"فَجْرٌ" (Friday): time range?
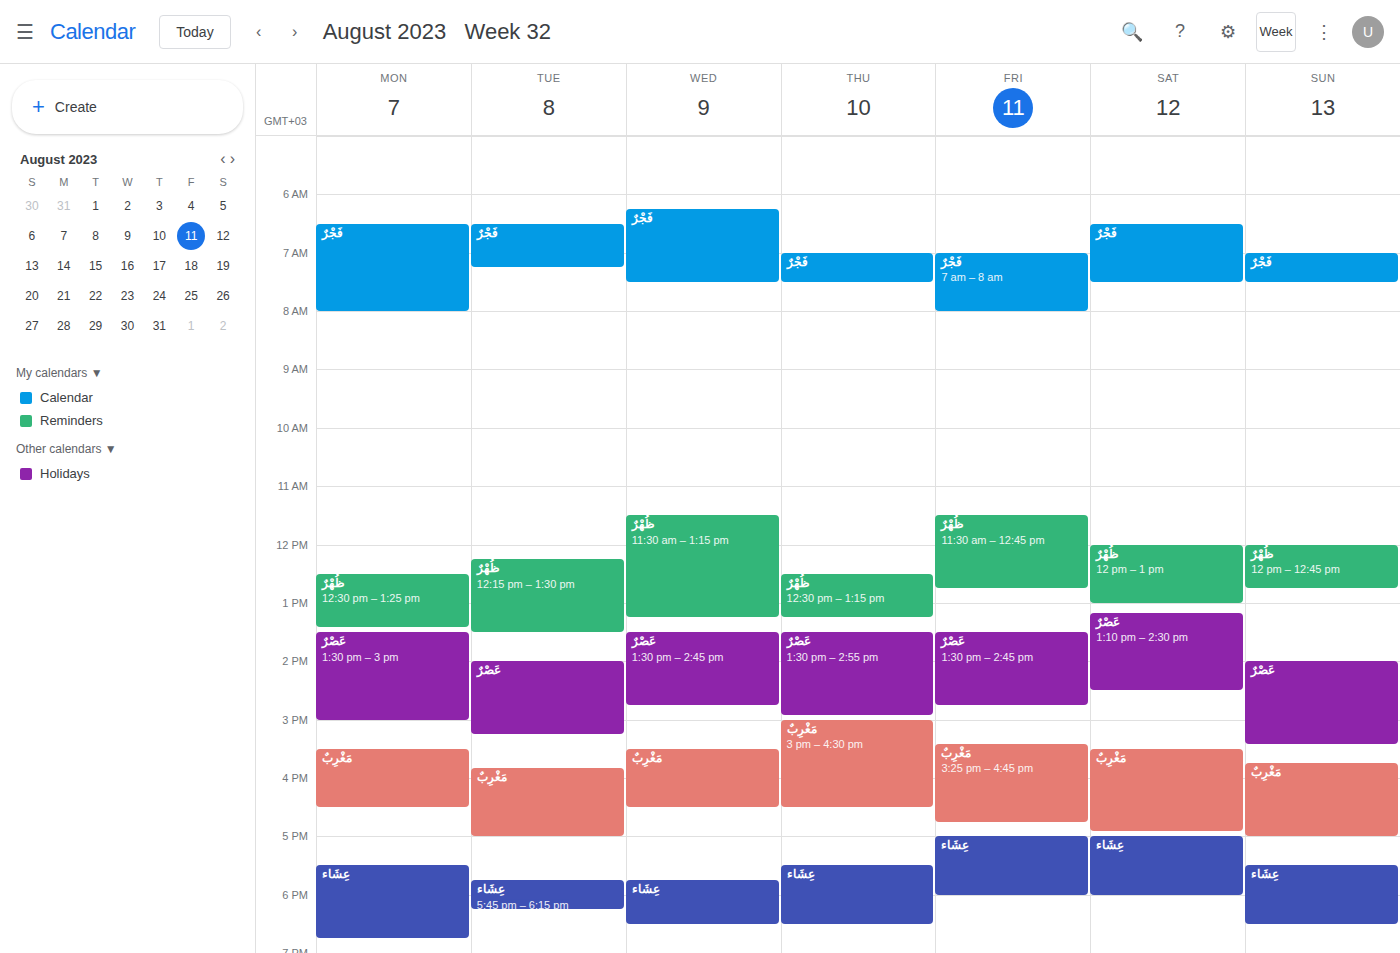
7:00 AM to 8:00 AM